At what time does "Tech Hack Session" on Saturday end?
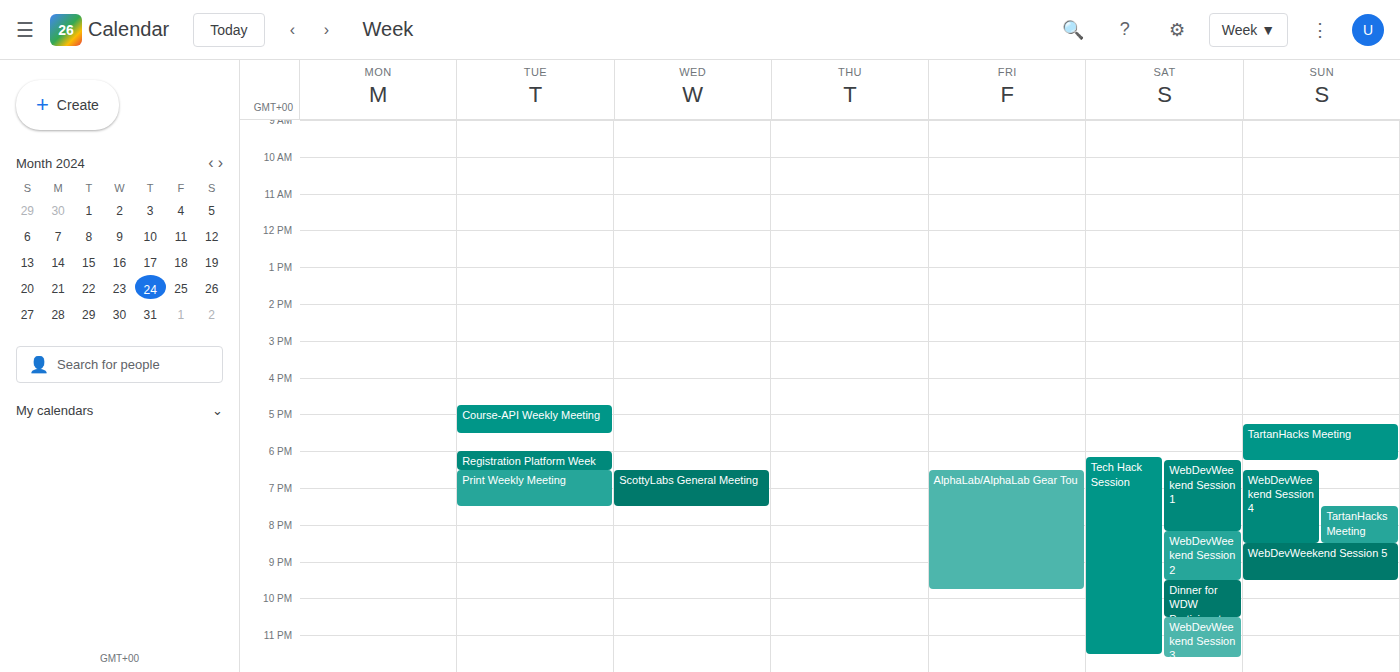
23:30